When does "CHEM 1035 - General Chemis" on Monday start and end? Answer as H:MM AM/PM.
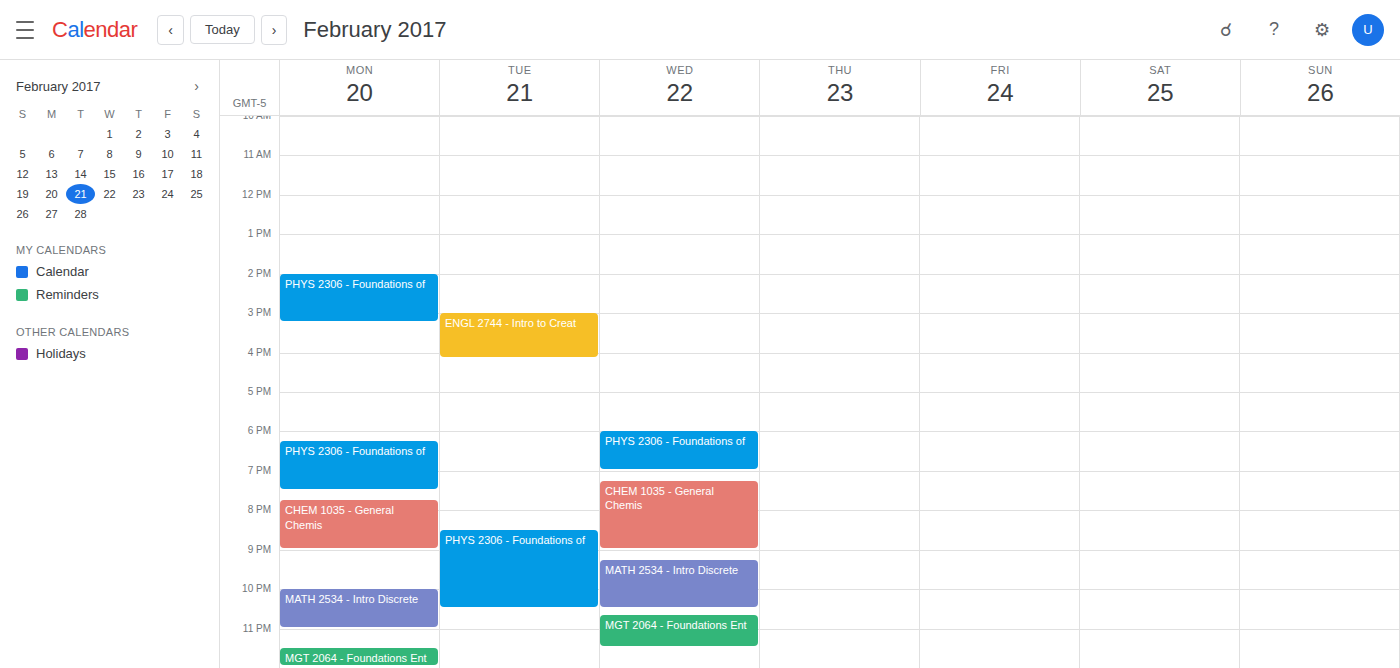
7:45 PM to 9:00 PM